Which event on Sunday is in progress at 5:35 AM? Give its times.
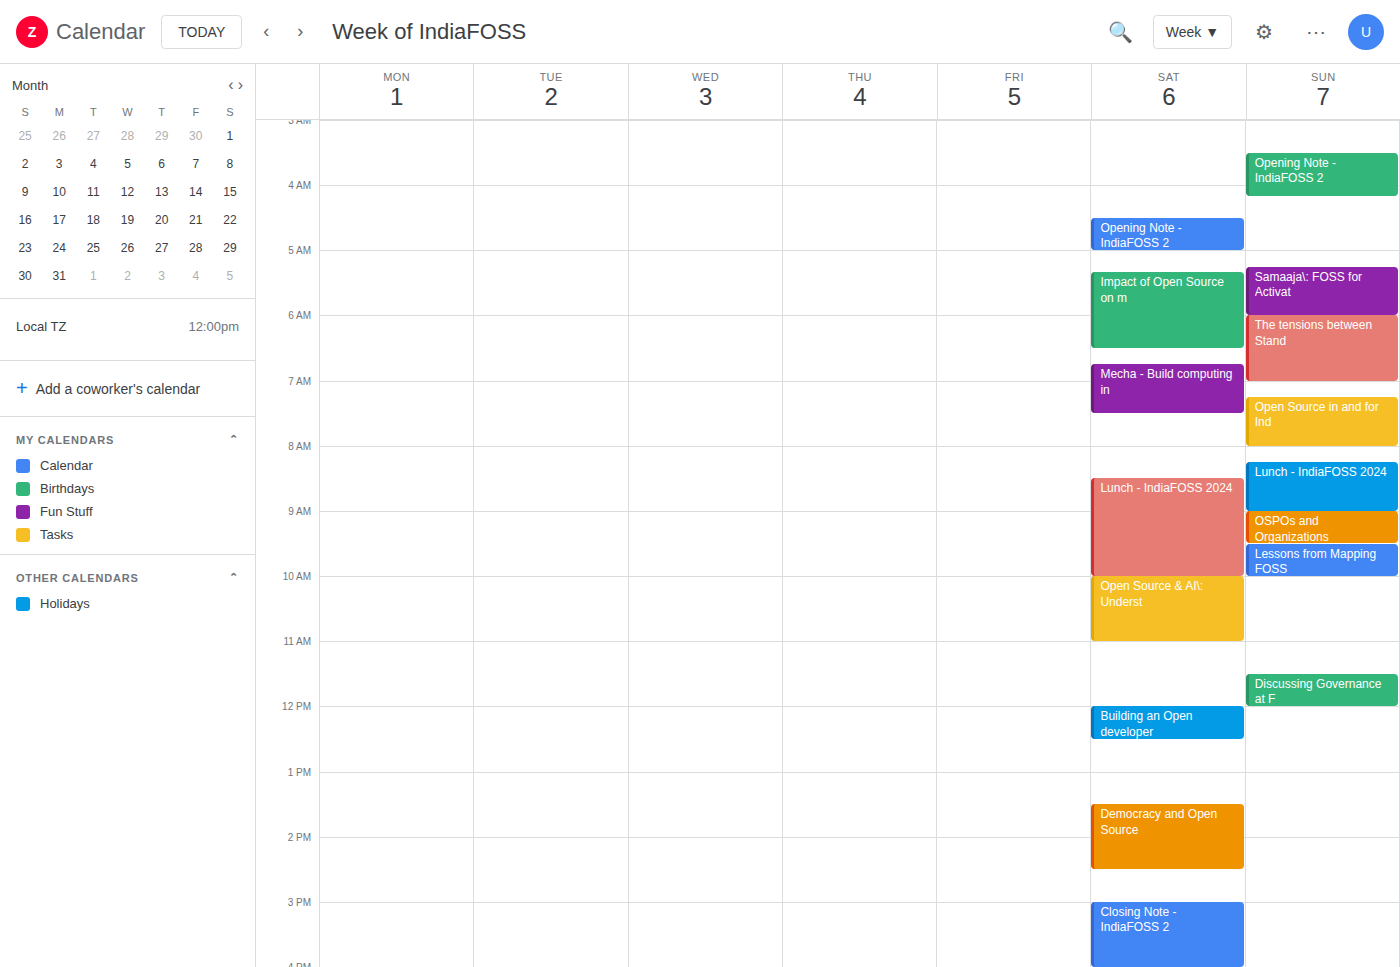
"Samaaja\: FOSS for Activat", 5:15 AM to 6:00 AM